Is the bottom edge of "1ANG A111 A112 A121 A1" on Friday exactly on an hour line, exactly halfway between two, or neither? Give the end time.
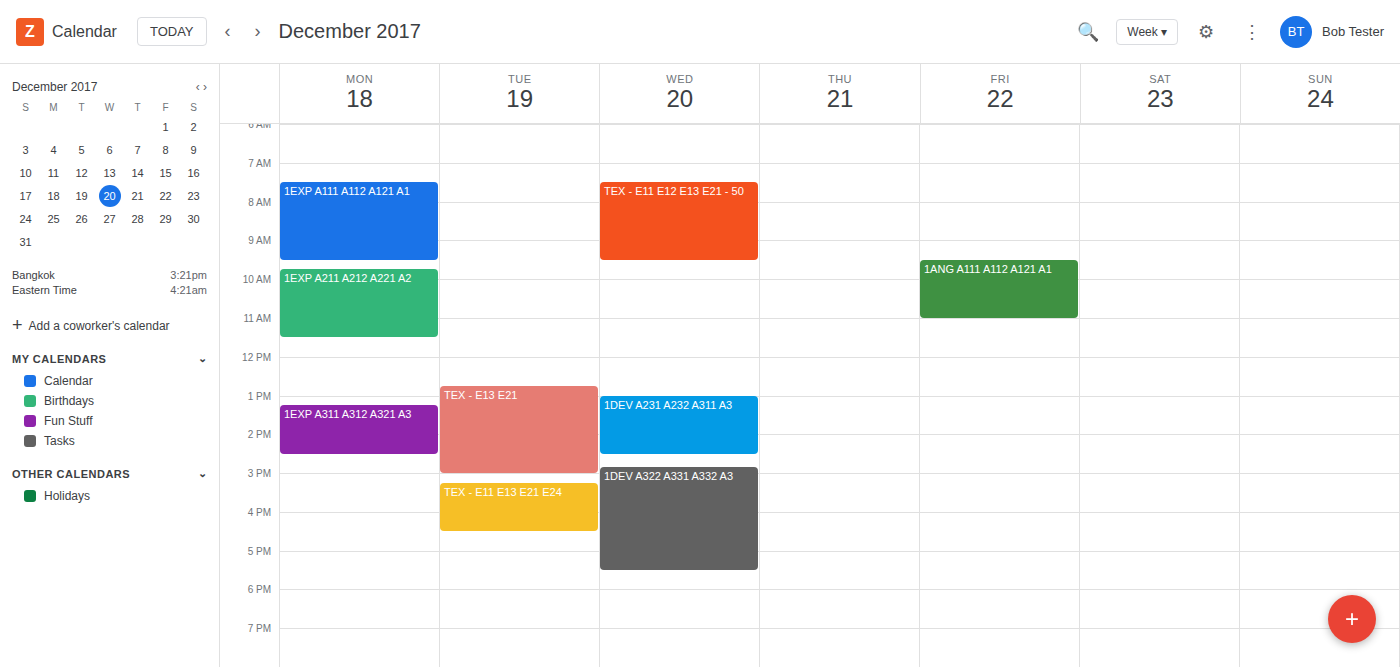
11:00 AM -- exactly on the 11 AM line.